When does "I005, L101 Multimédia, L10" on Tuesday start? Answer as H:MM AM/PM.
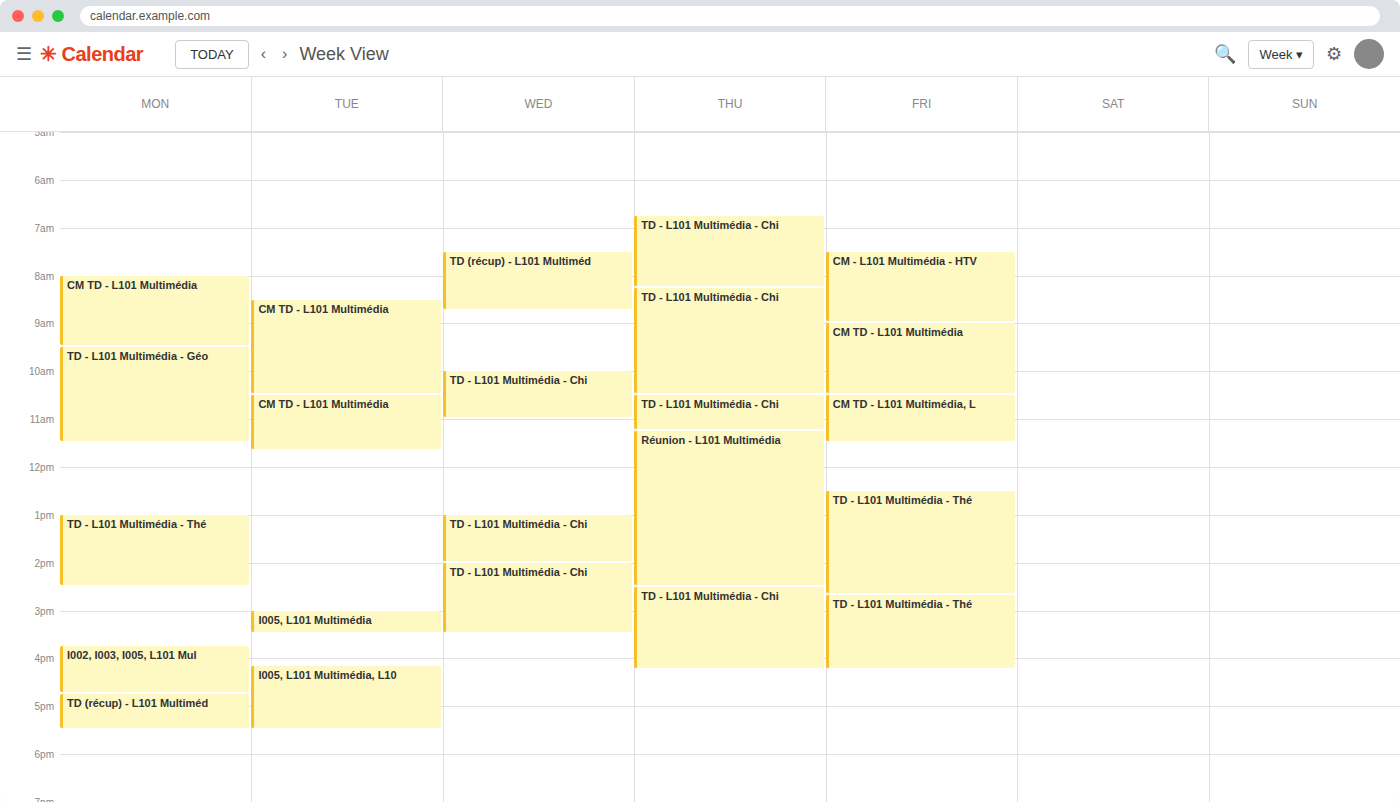
4:10 PM